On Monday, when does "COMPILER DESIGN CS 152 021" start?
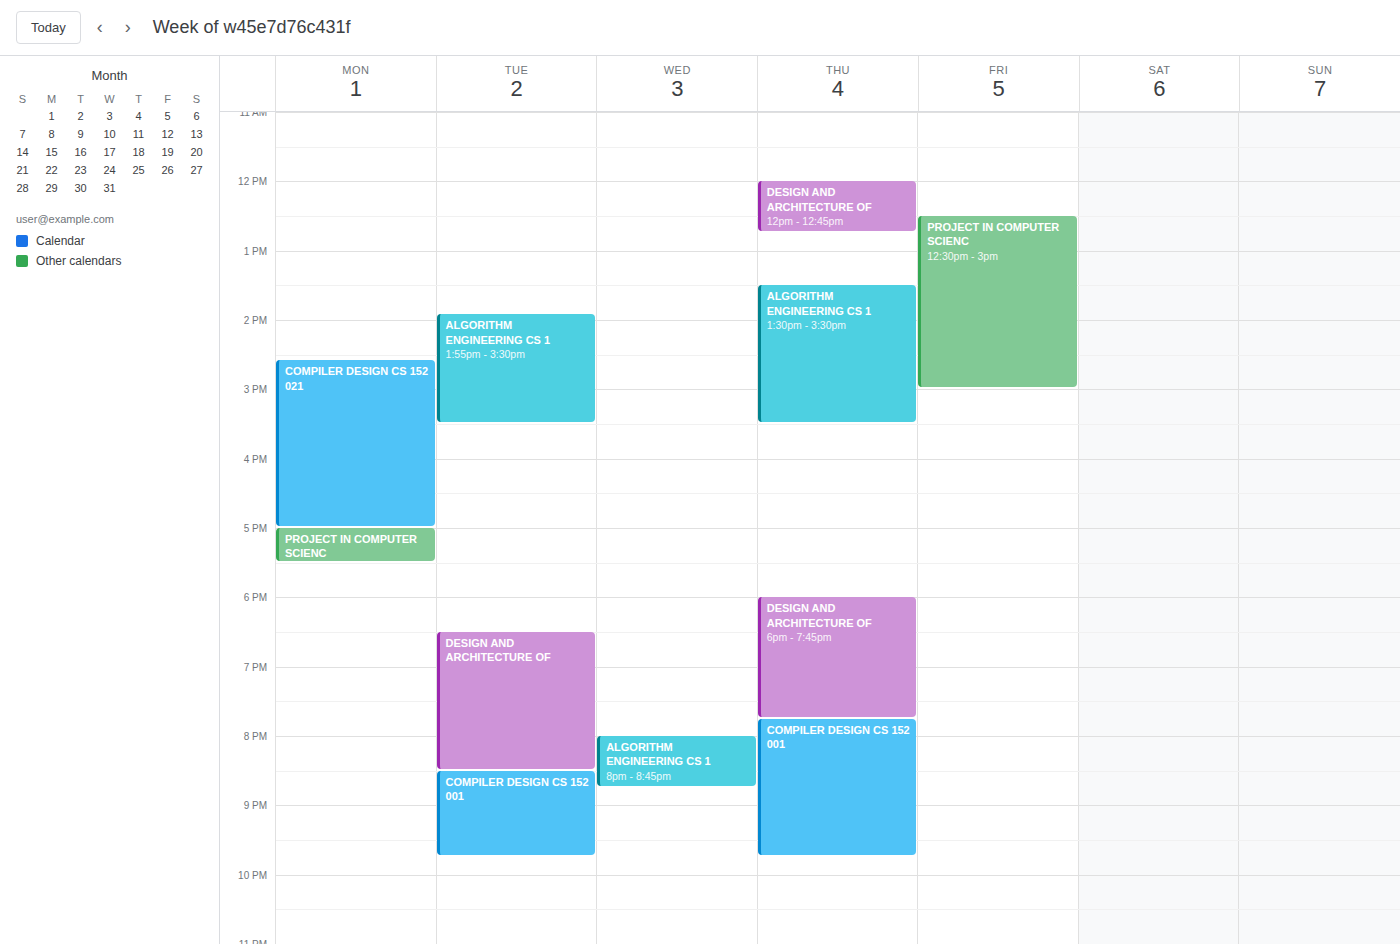
2:35 PM